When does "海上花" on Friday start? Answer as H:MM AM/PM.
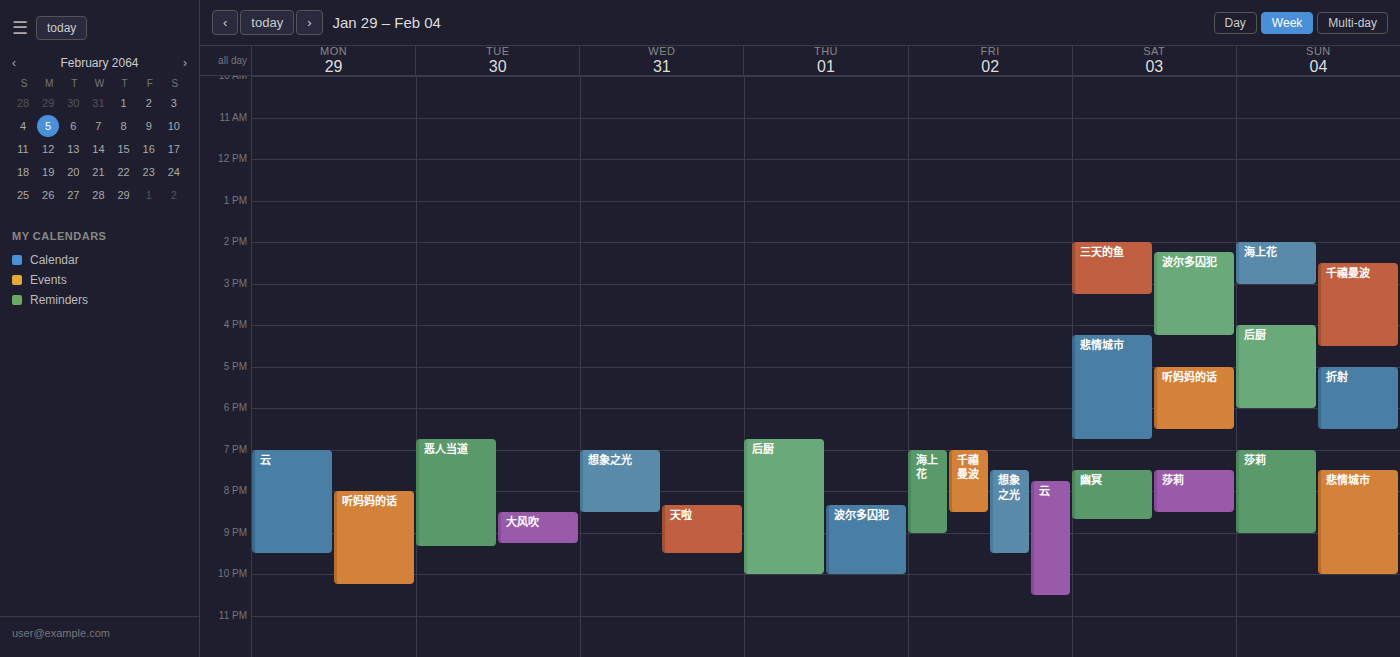
7:00 PM